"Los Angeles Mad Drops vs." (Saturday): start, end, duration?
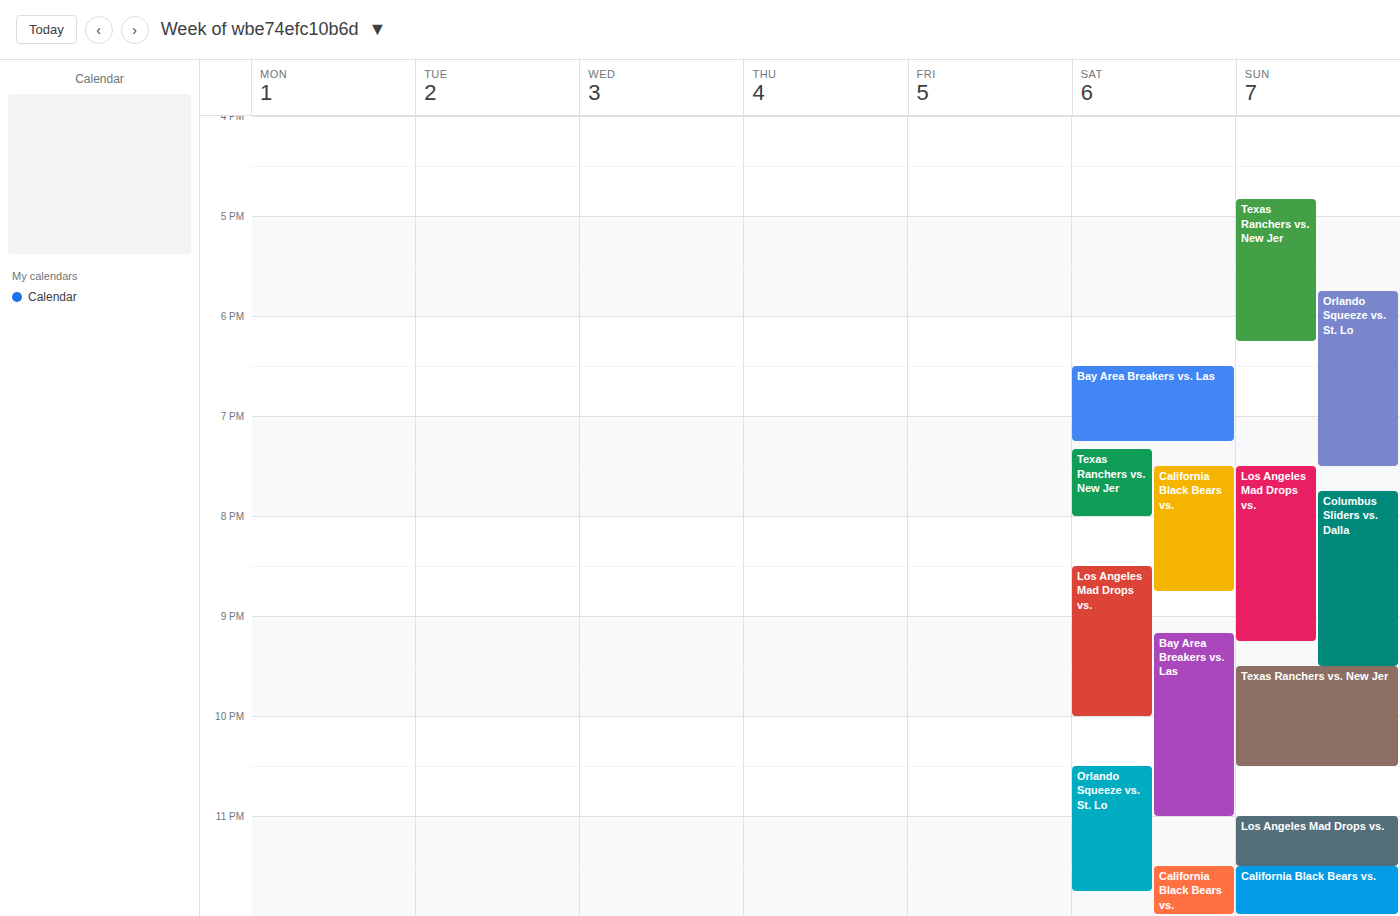
8:30 PM to 10:00 PM, 1 hour 30 minutes